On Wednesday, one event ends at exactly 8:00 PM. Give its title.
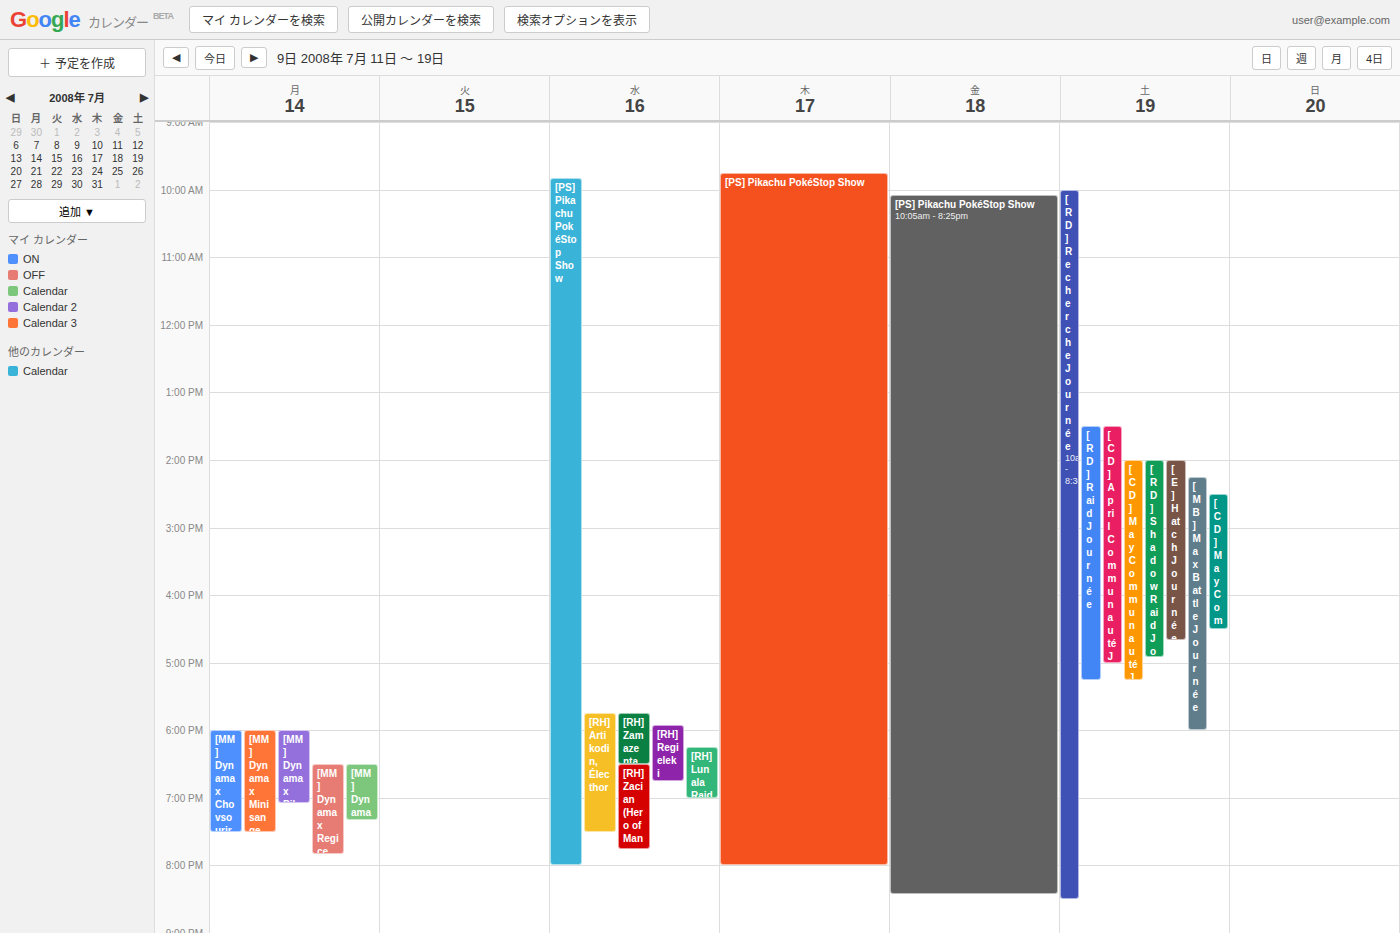
"[PS] Pikachu PokéStop Show"